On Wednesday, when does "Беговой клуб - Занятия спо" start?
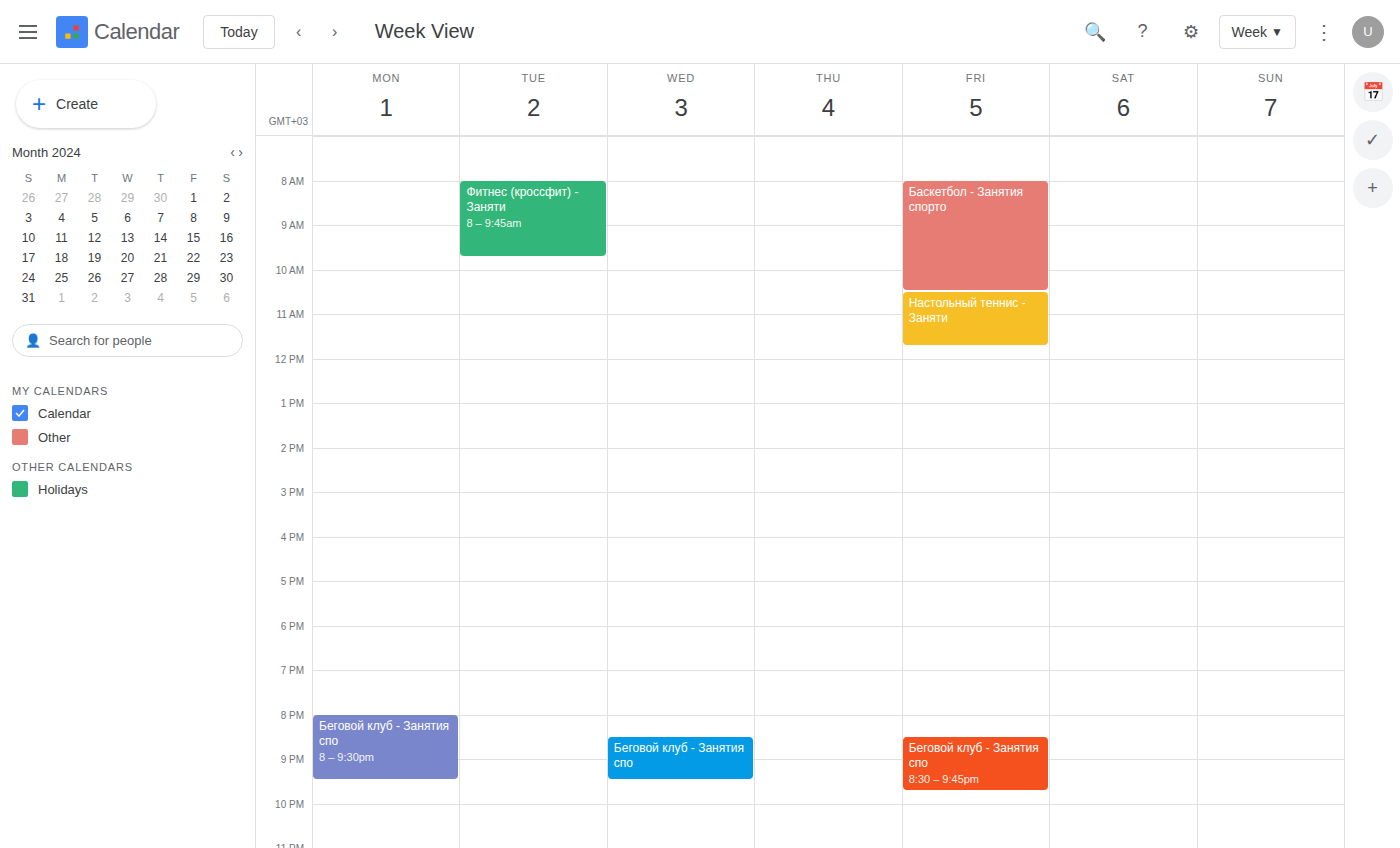
8:30 PM